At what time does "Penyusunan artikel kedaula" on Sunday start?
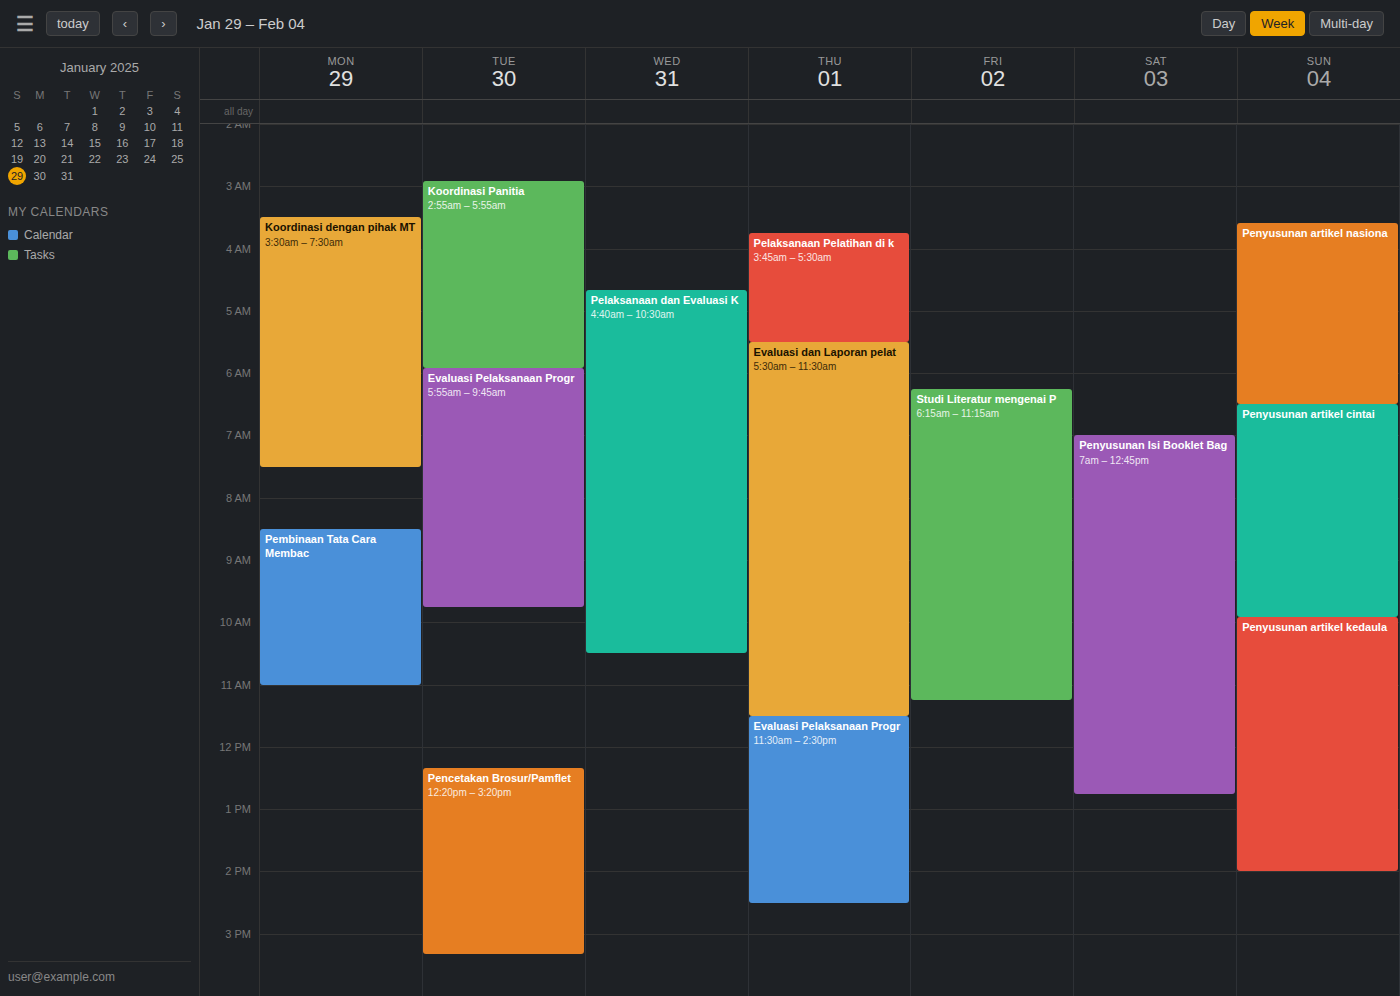
09:55